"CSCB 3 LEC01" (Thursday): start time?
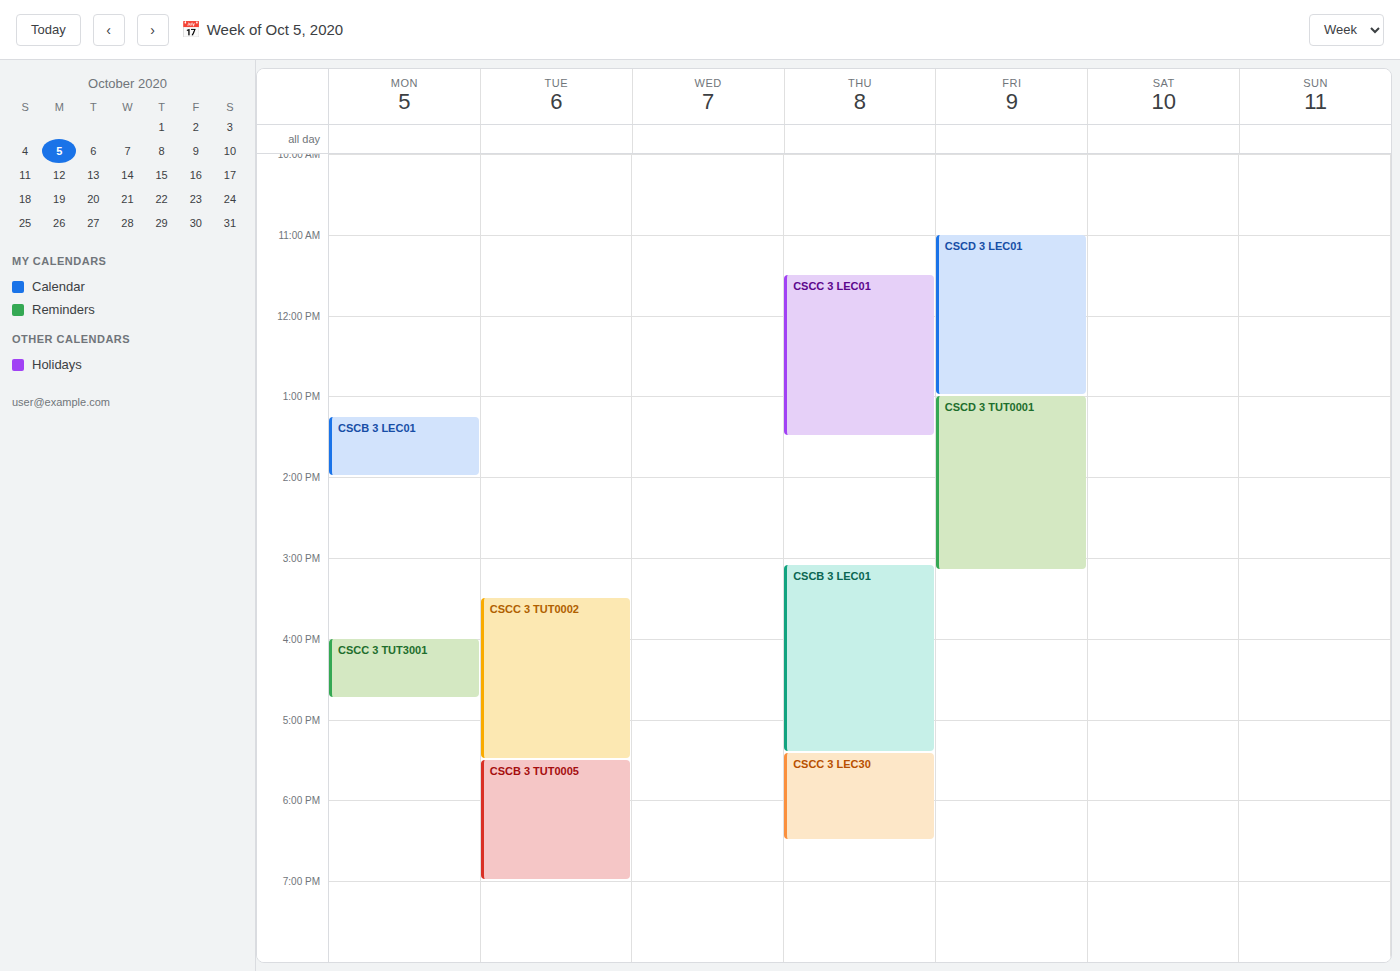
3:05 PM